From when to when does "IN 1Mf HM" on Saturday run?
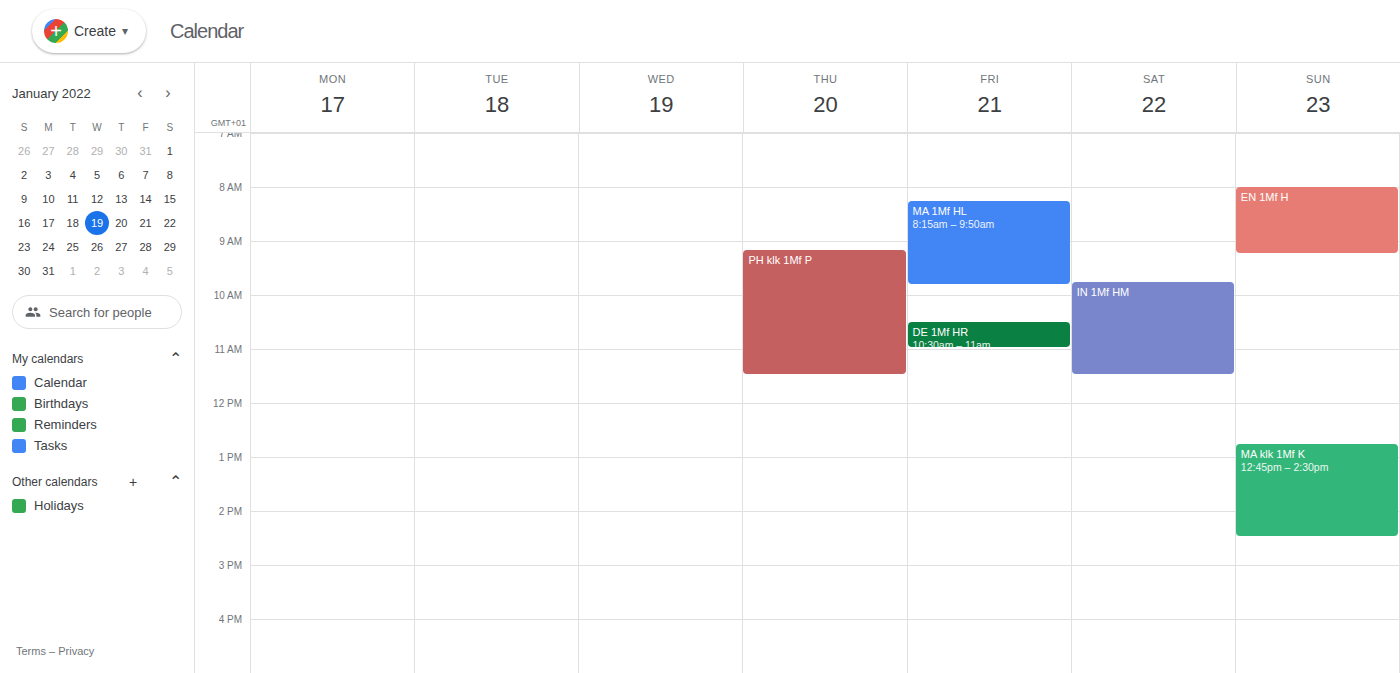
09:45 to 11:30